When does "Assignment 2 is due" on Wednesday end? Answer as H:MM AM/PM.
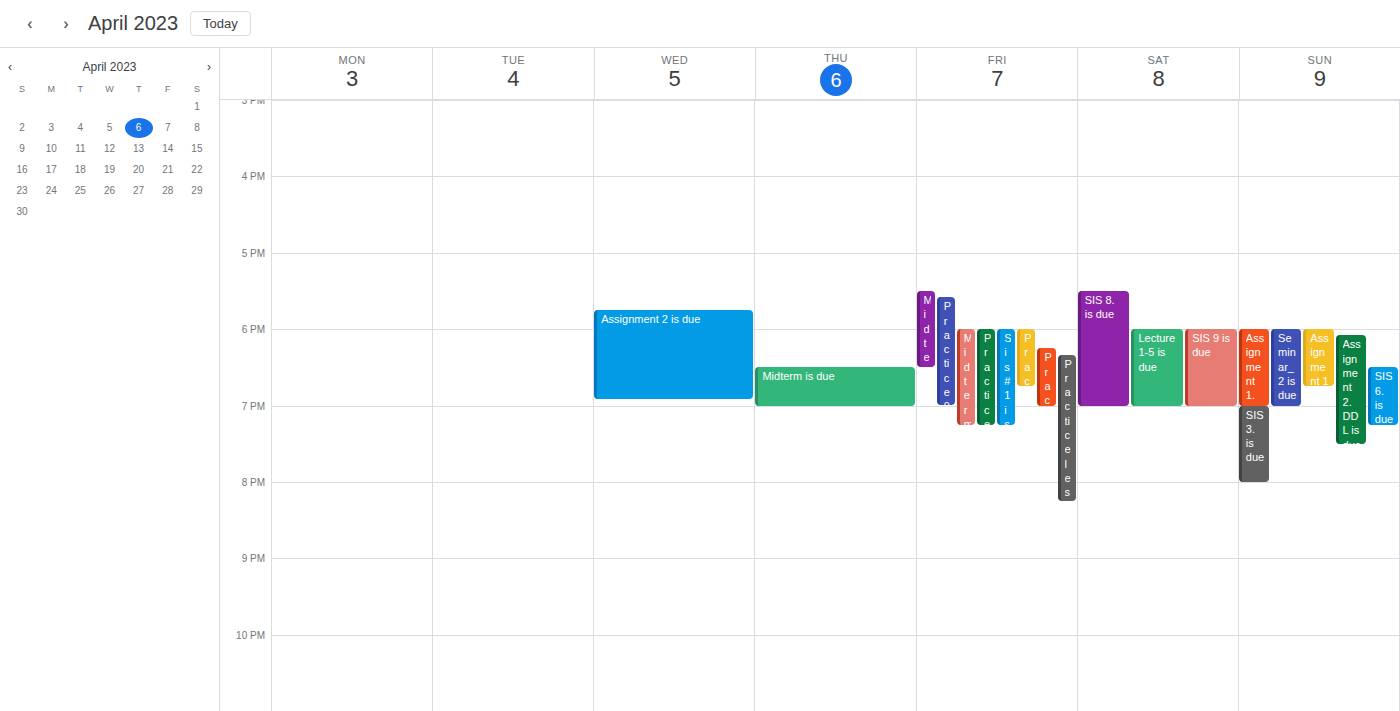
6:55 PM